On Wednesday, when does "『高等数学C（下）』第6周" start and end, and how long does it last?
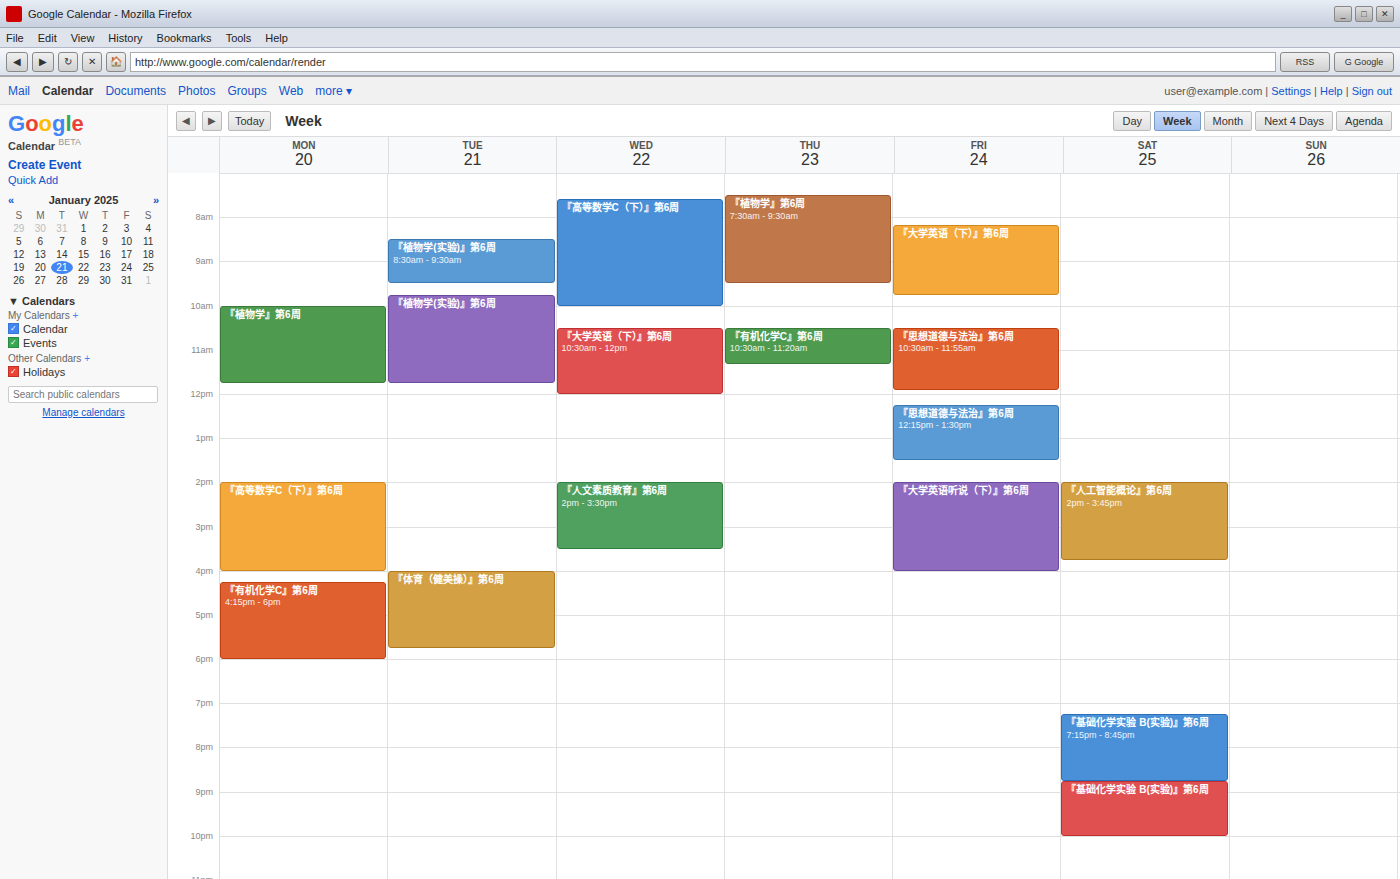
7:35 AM to 10:00 AM, 2 hours 25 minutes